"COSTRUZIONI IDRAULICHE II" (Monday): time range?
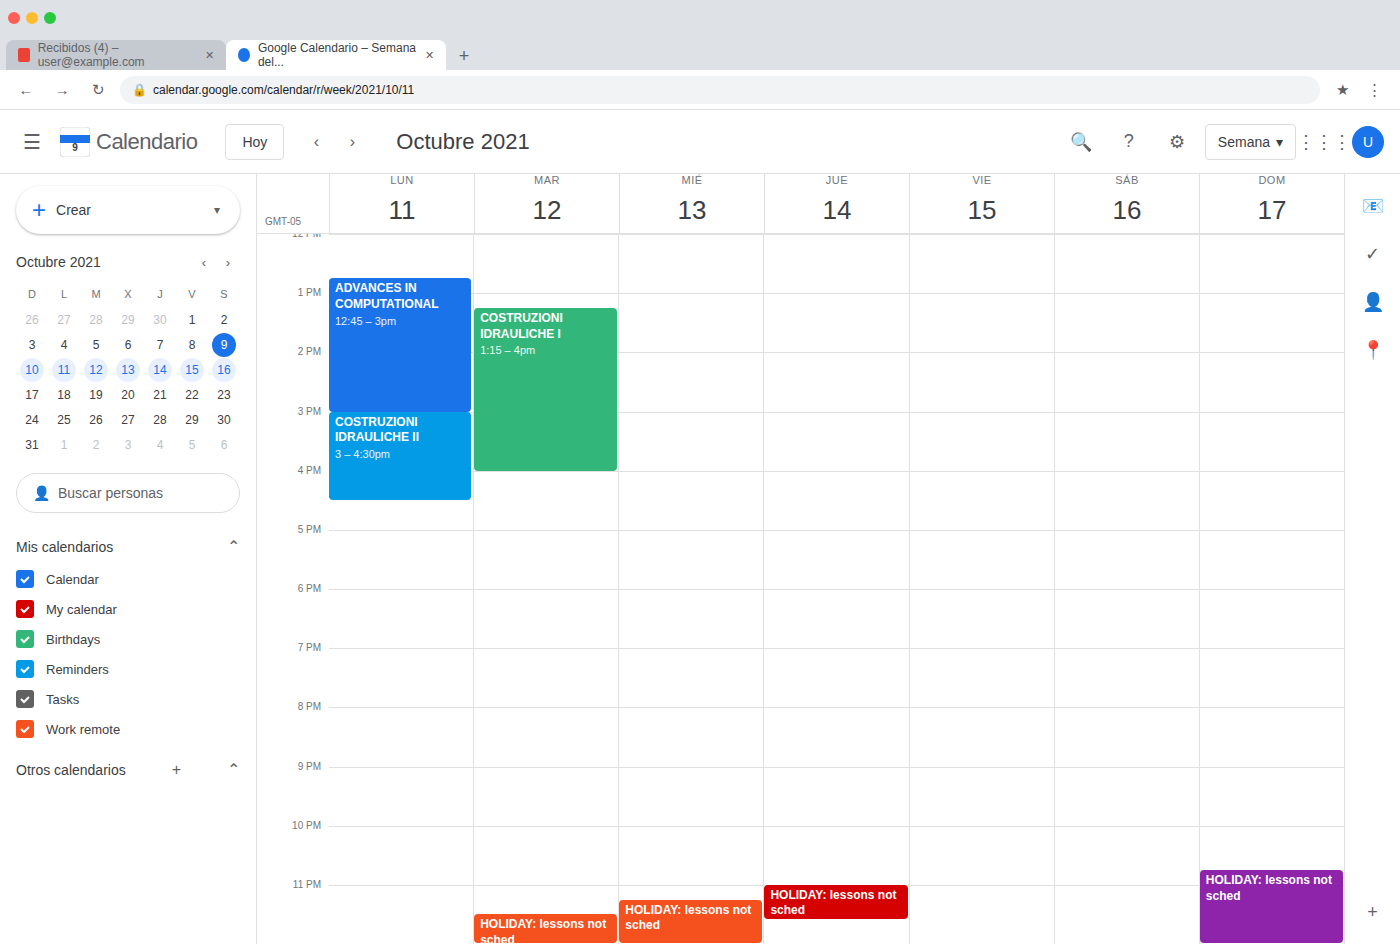
3:00 PM to 4:30 PM